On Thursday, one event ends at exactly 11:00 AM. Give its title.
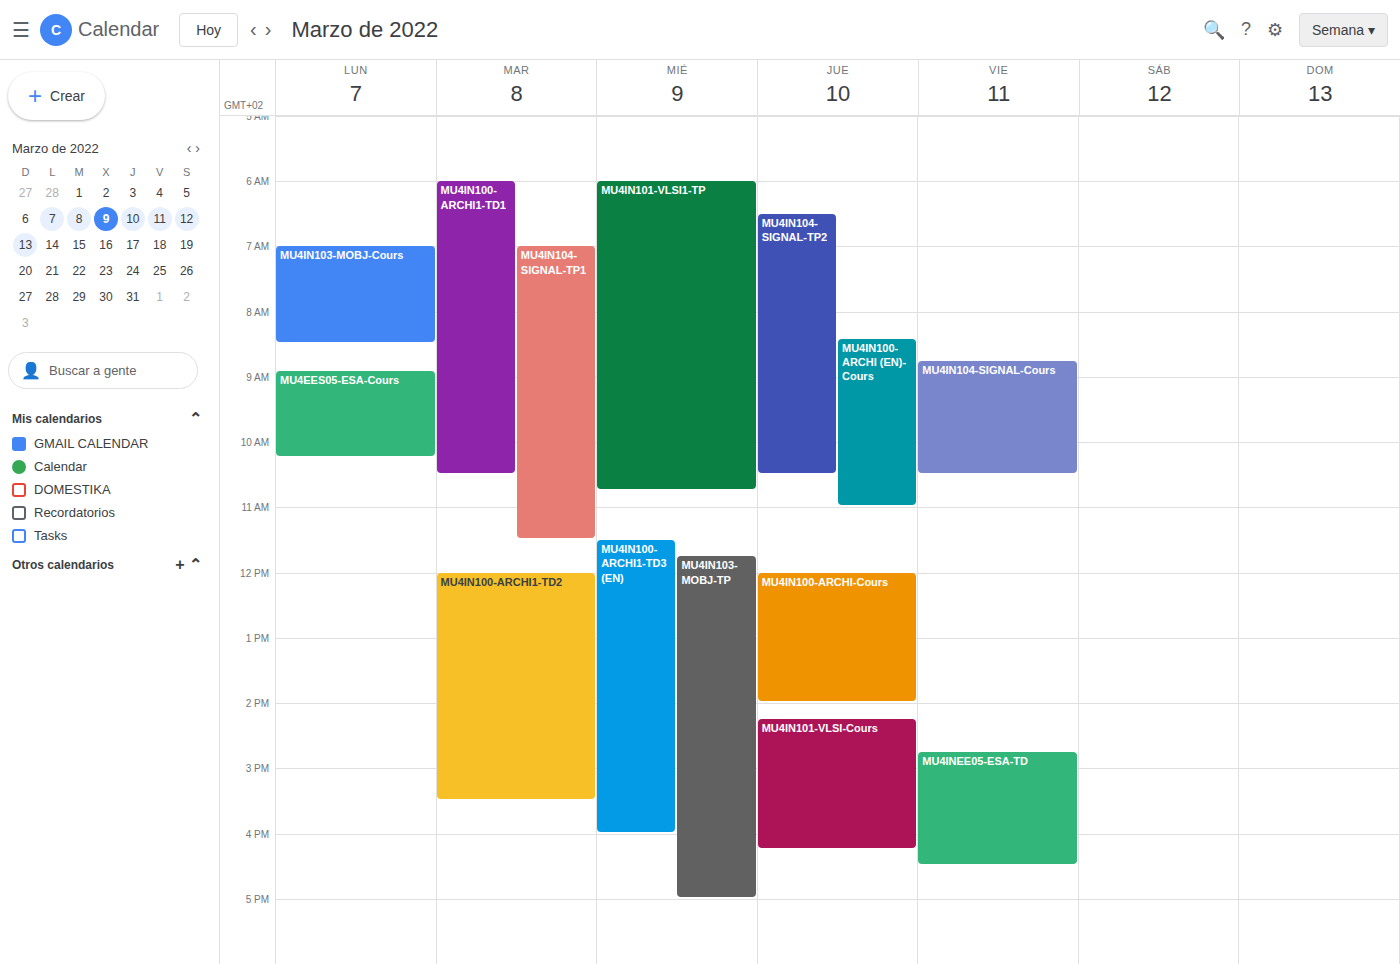
"MU4IN100-ARCHI (EN)-Cours"